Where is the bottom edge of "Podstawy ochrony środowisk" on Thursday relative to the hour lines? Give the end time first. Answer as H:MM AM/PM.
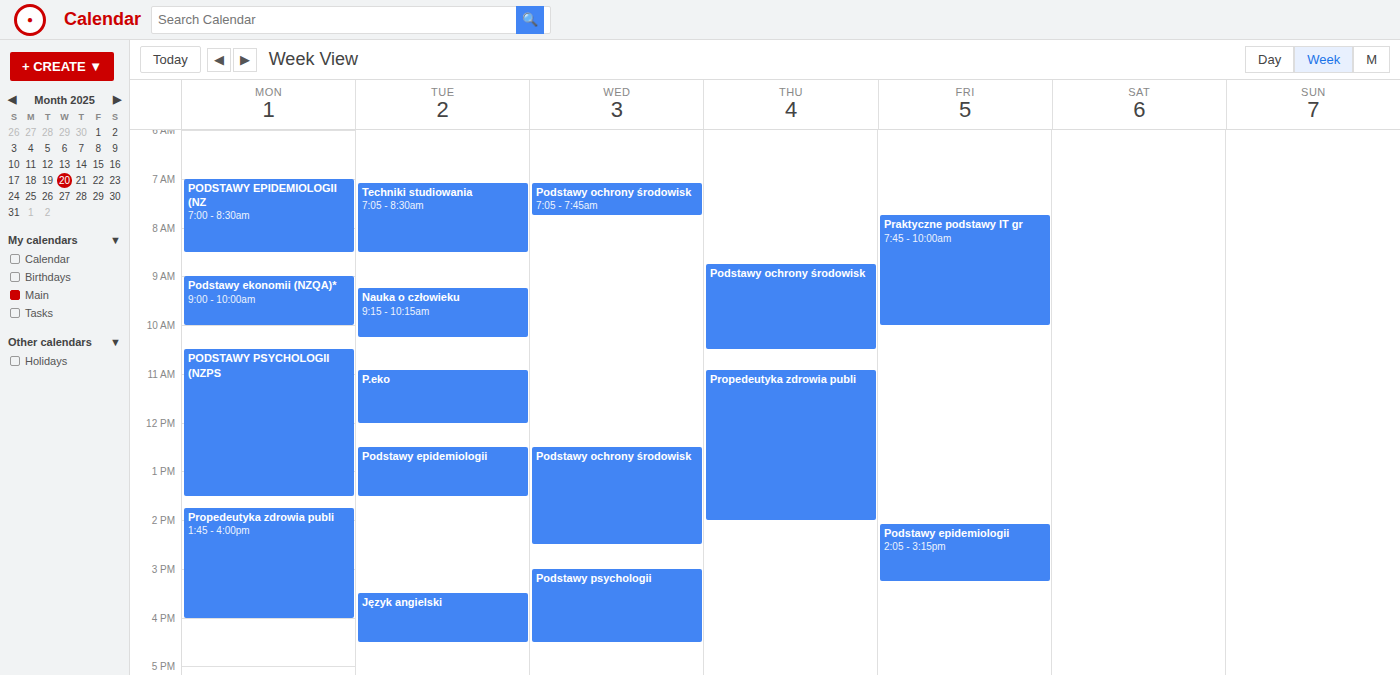
10:30 AM -- halfway between the 10 AM and 11 AM lines.